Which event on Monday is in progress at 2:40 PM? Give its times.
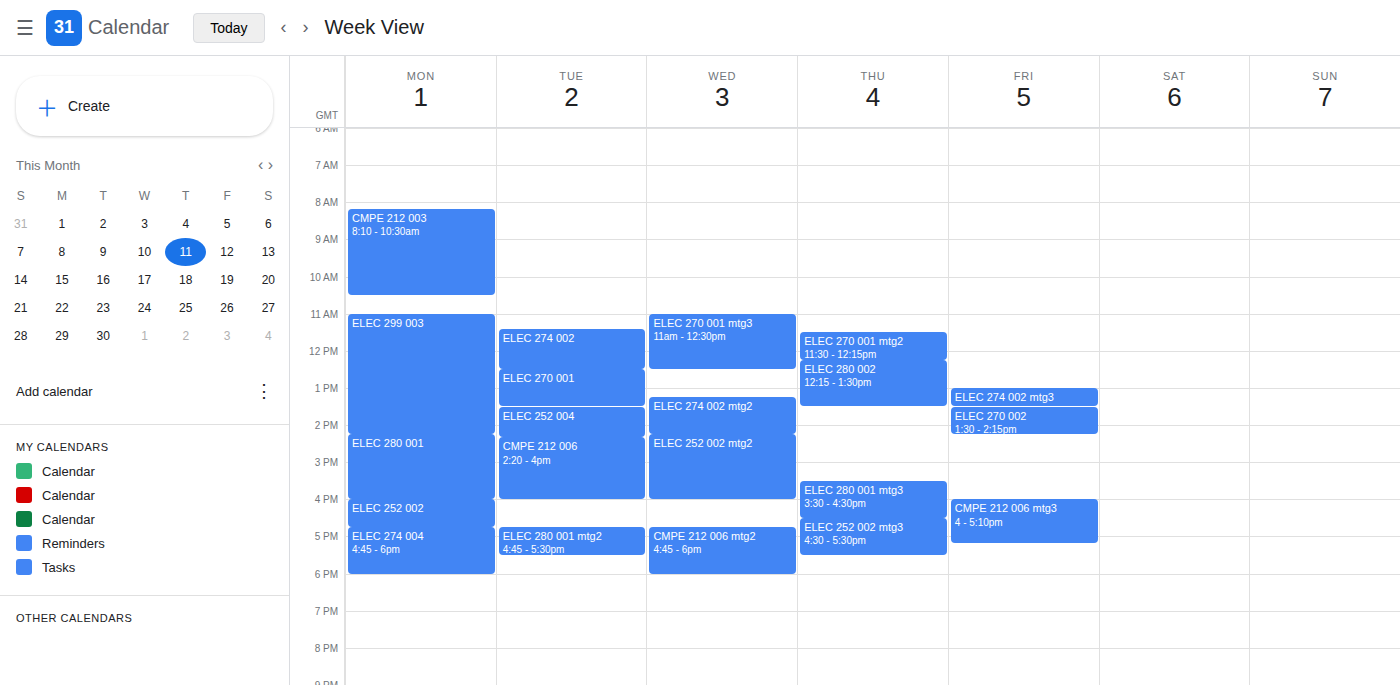
"ELEC 280 001", 2:15 PM to 4:00 PM